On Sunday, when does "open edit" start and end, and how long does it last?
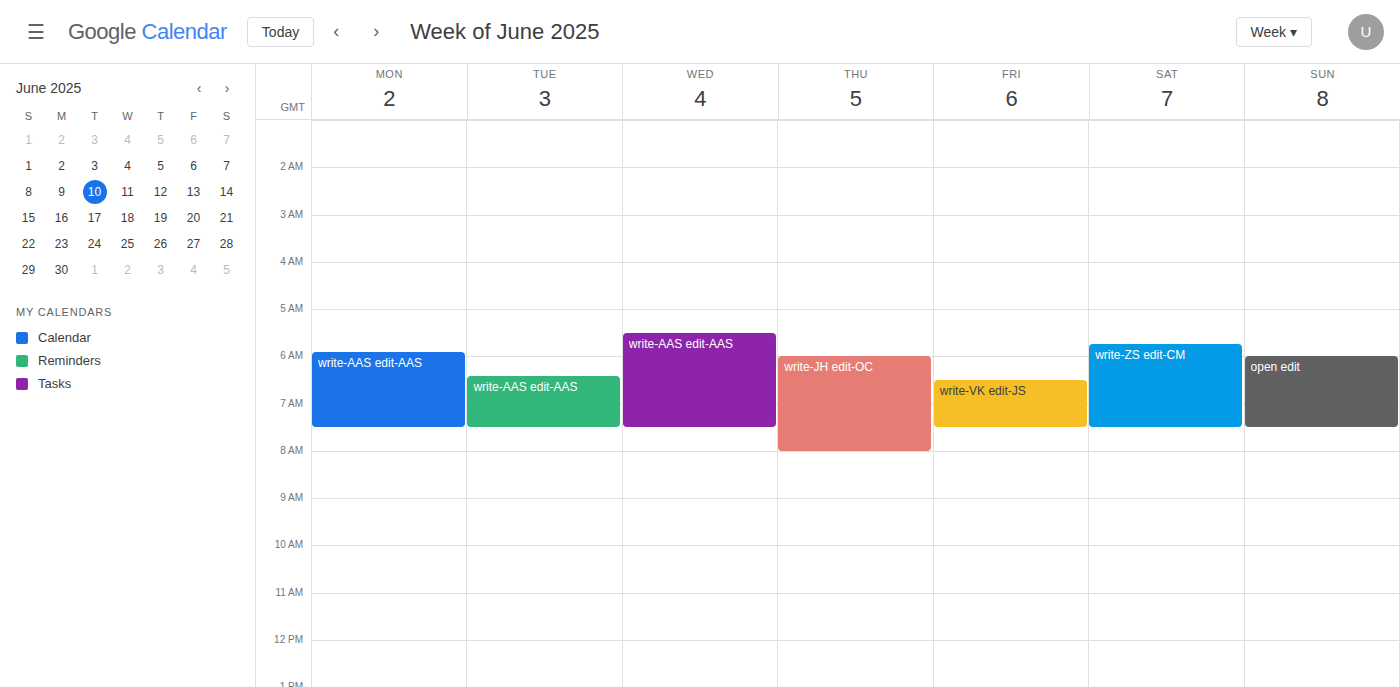
6:00 AM to 7:30 AM, 1 hour 30 minutes